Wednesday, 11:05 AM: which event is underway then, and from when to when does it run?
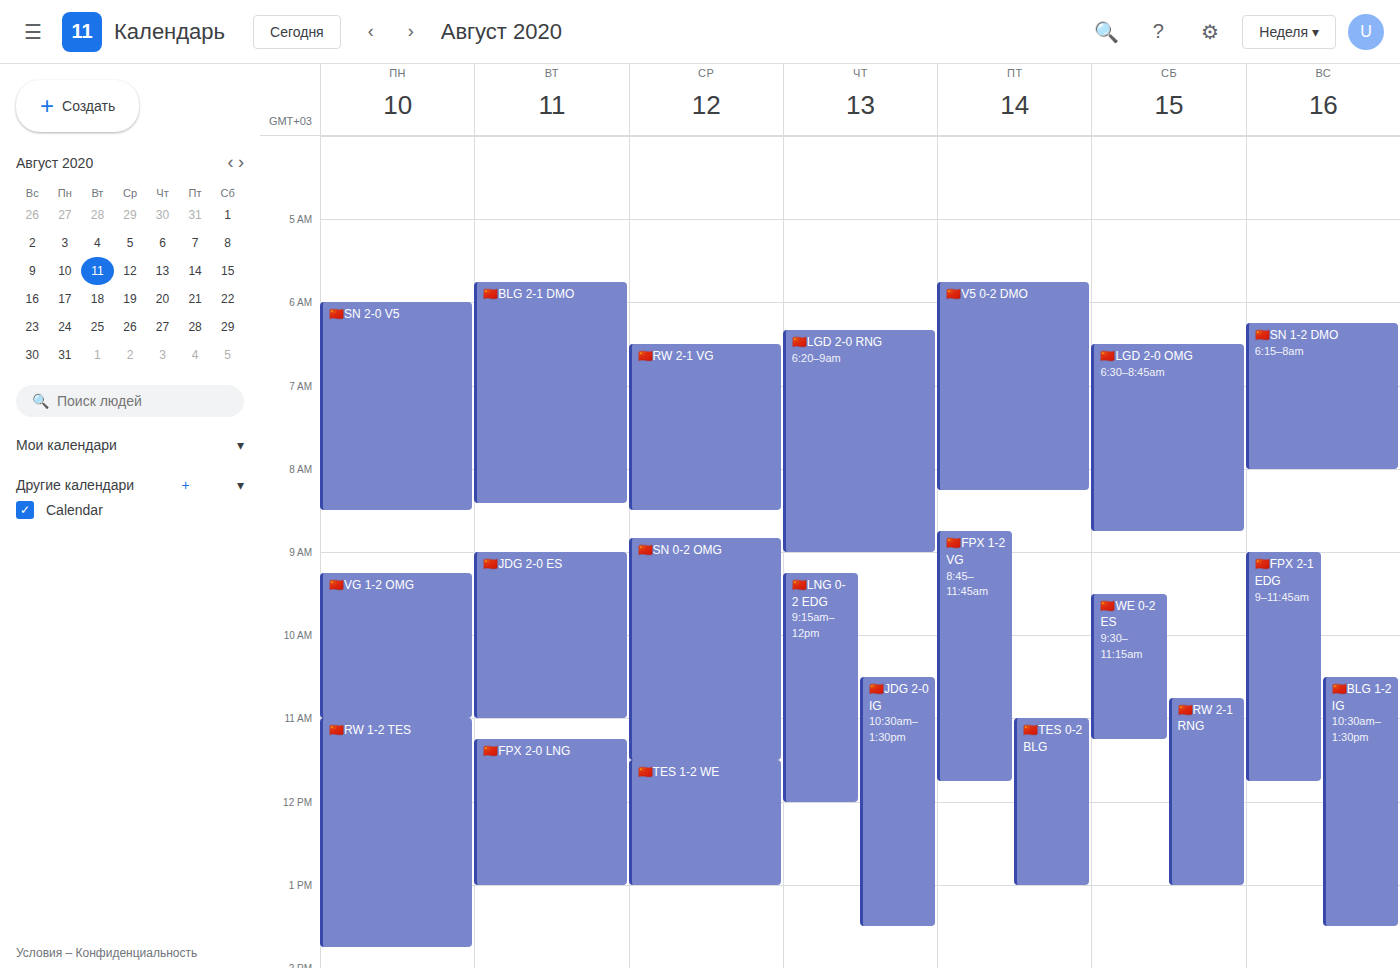
"🇨🇳SN 0-2 OMG", 8:50 AM to 11:30 AM